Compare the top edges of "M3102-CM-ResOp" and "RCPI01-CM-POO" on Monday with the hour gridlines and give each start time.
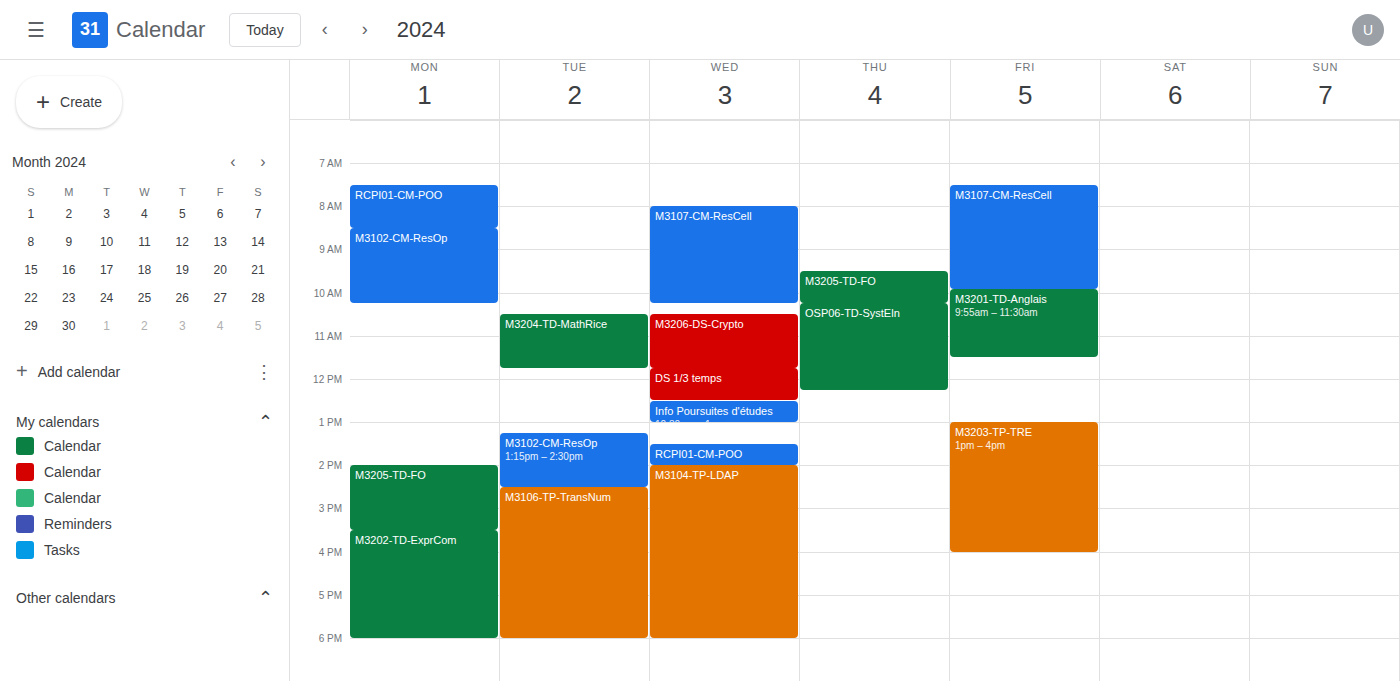
"M3102-CM-ResOp": 8:30 AM, halfway between the 8 AM and 9 AM lines. "RCPI01-CM-POO": 7:30 AM, halfway between the 7 AM and 8 AM lines.